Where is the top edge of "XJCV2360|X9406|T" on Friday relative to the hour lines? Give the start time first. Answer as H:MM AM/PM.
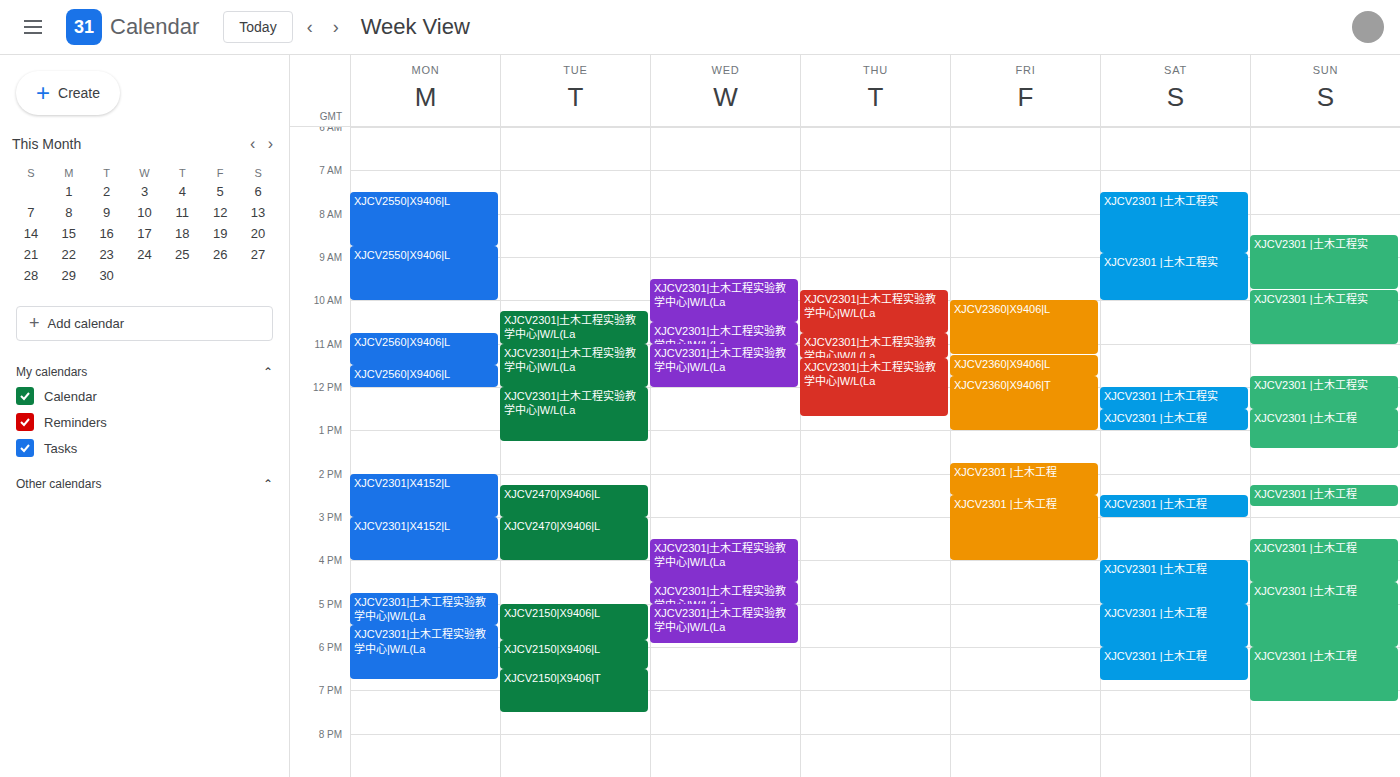
11:45 AM -- neither: three quarters of the way from the 11 AM line to the 12 PM line.